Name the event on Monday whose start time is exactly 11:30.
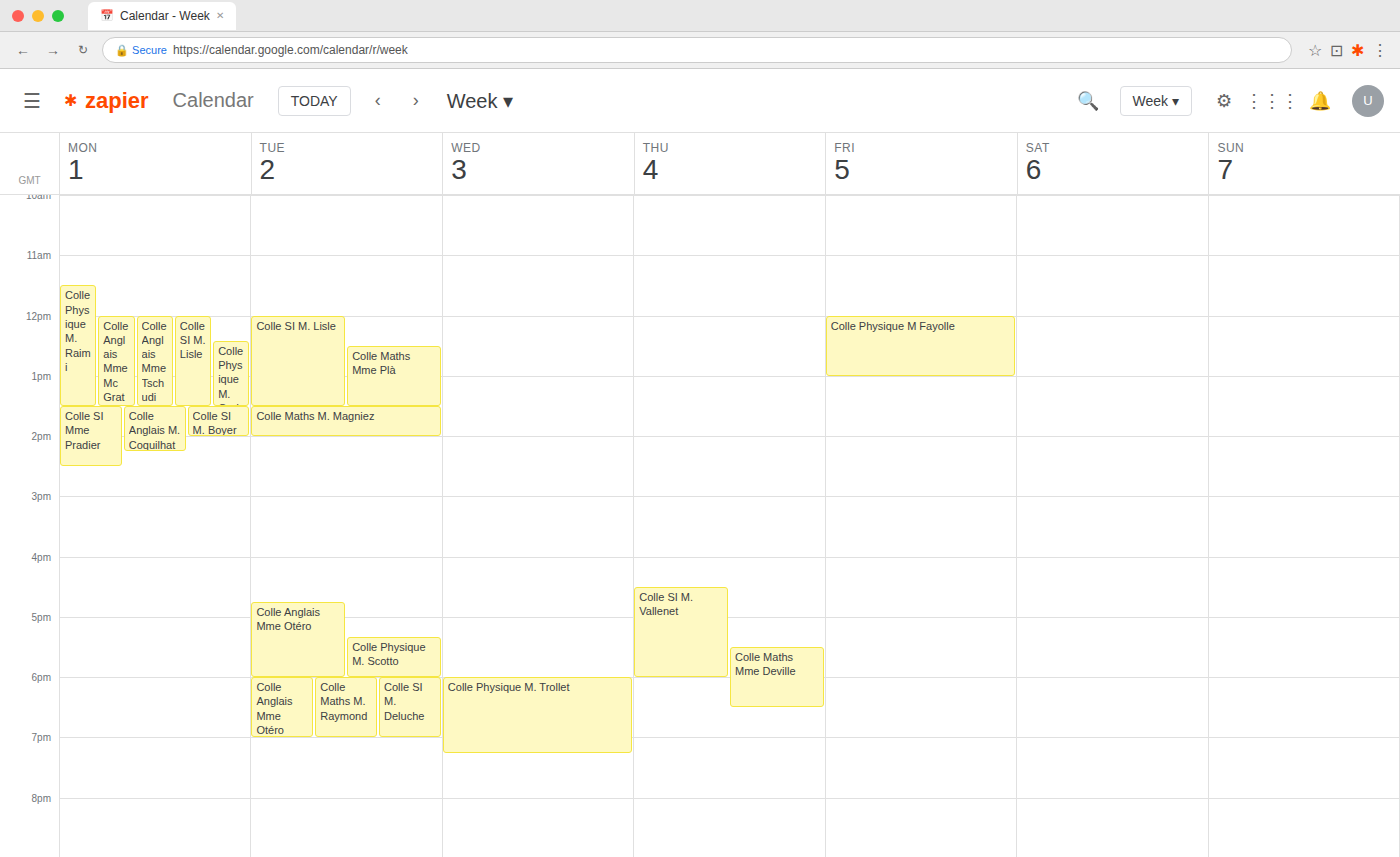
"Colle Physique M. Raimi"